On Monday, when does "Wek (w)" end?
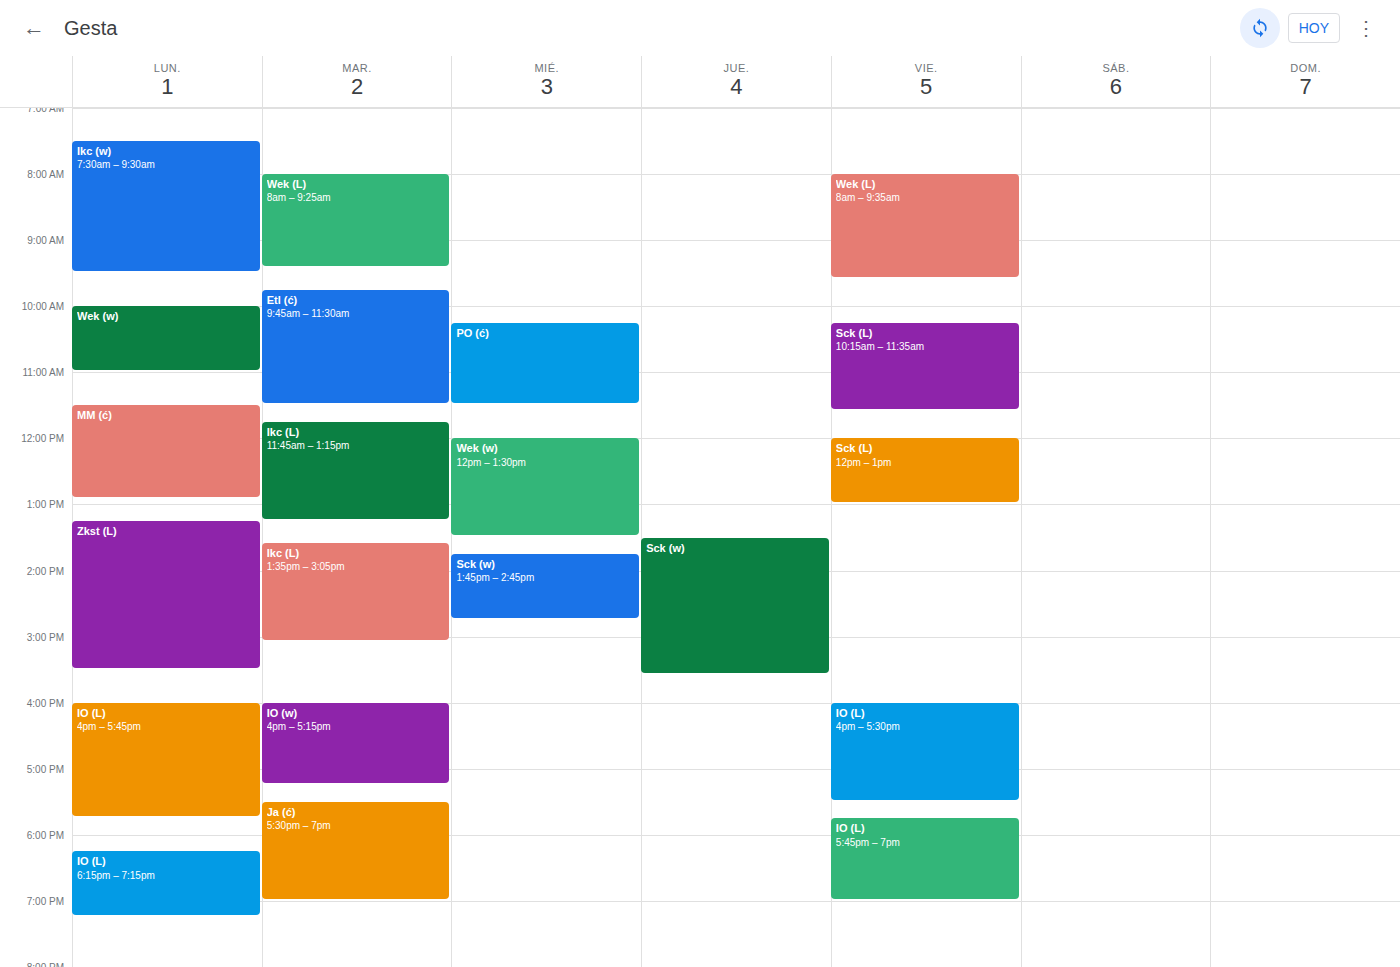
11:00 AM